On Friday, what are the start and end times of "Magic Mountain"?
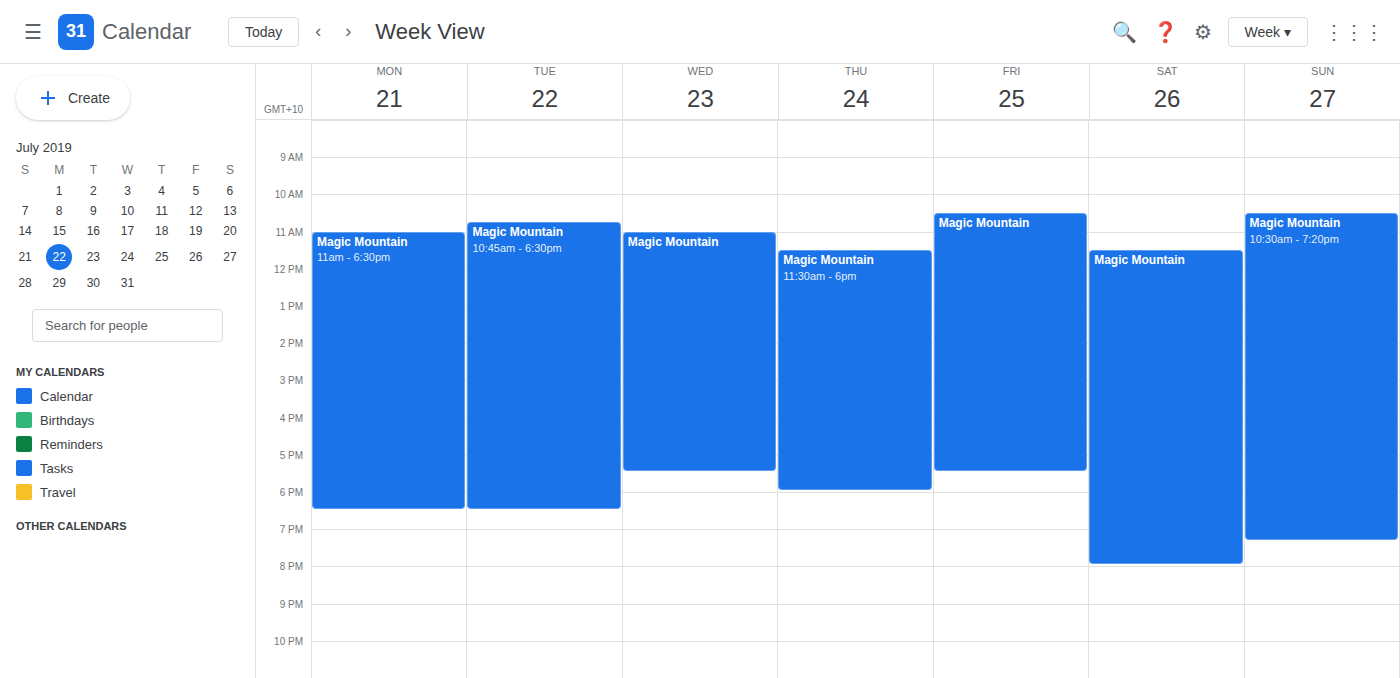
10:30 AM to 5:30 PM